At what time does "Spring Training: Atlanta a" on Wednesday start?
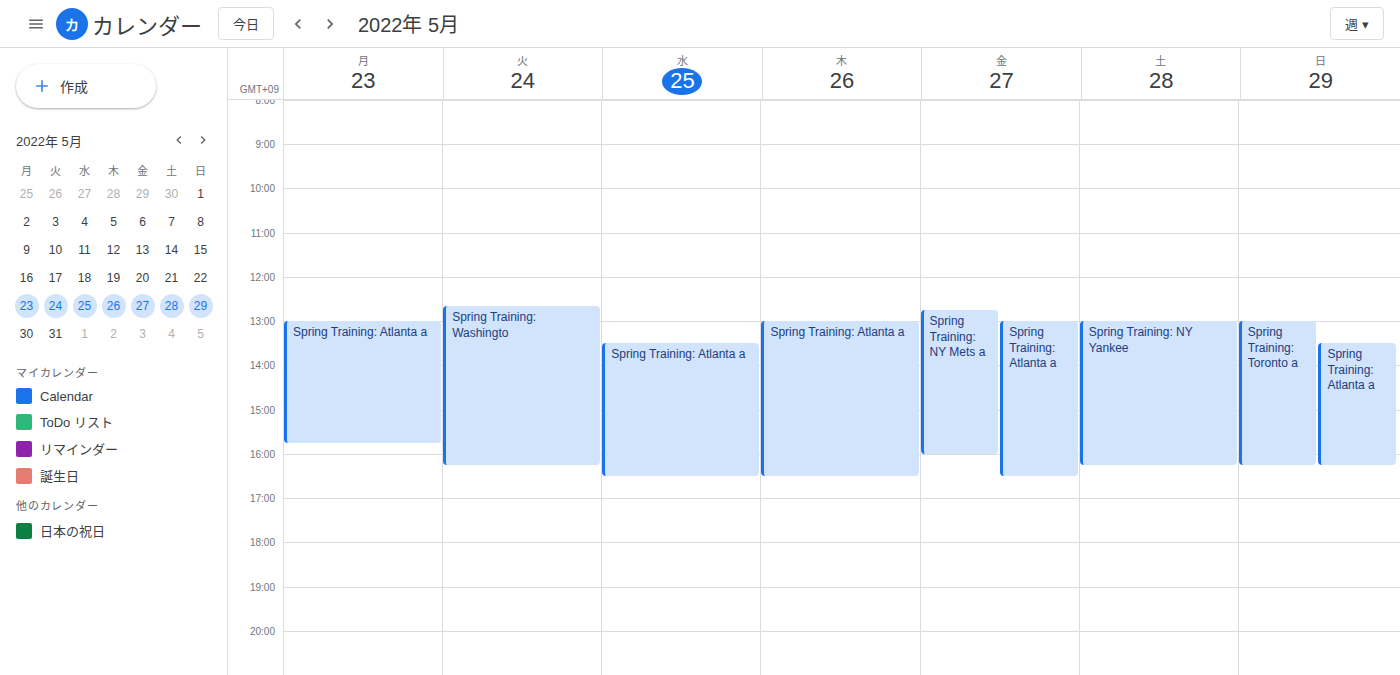
1:30 PM